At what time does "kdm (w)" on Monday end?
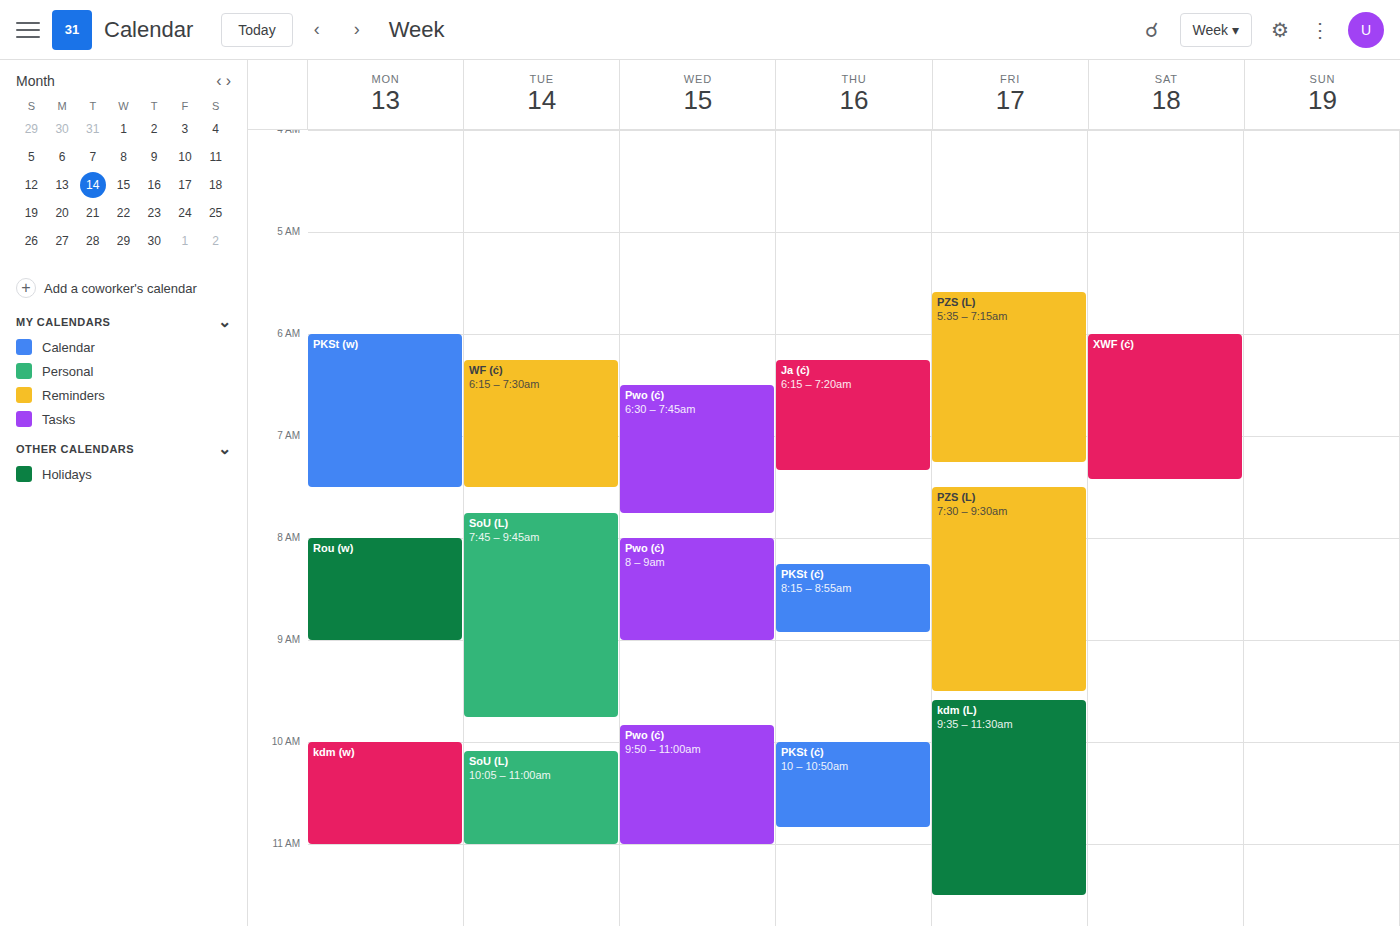
11:00 AM